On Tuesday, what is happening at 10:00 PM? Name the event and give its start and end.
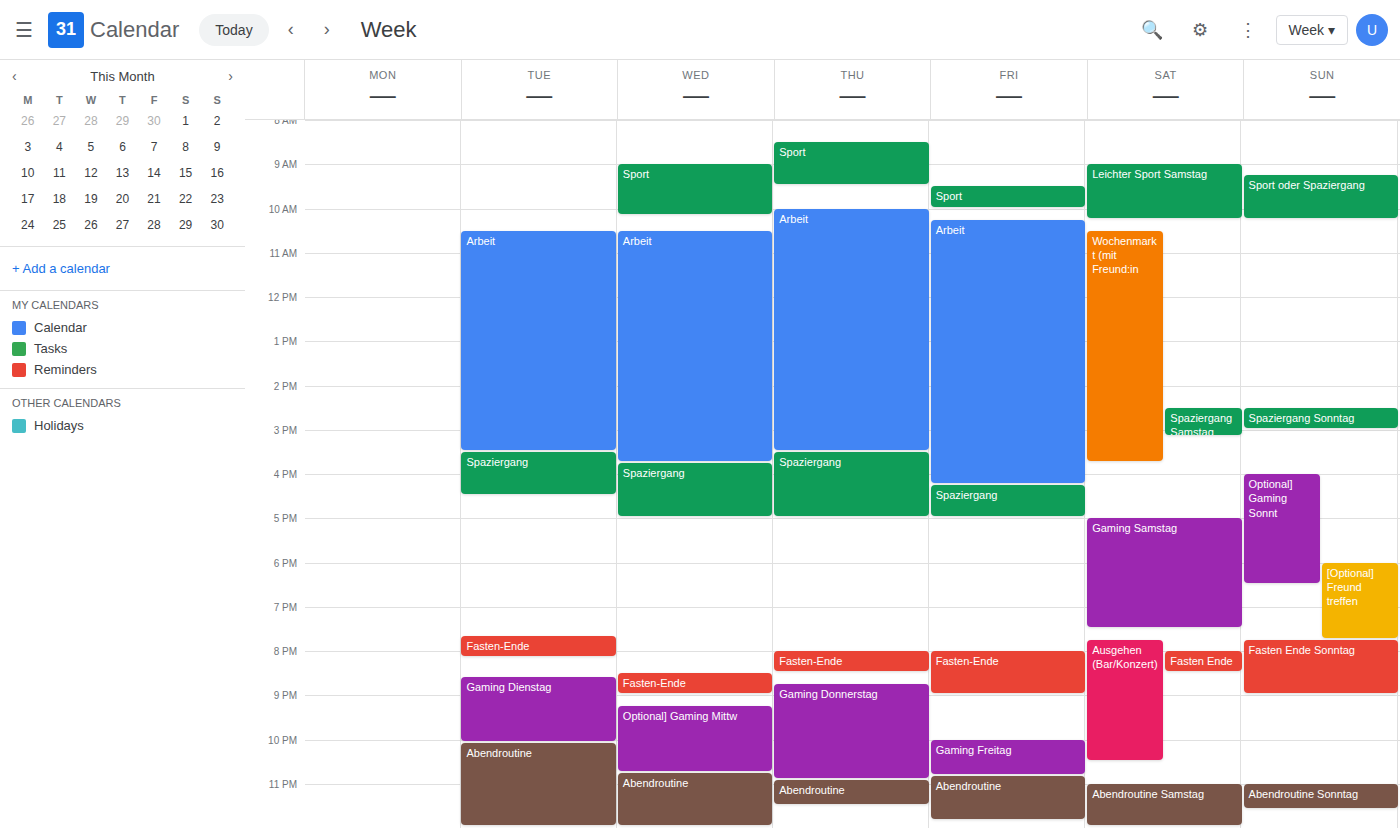
"Gaming Dienstag", 8:35 PM to 10:05 PM